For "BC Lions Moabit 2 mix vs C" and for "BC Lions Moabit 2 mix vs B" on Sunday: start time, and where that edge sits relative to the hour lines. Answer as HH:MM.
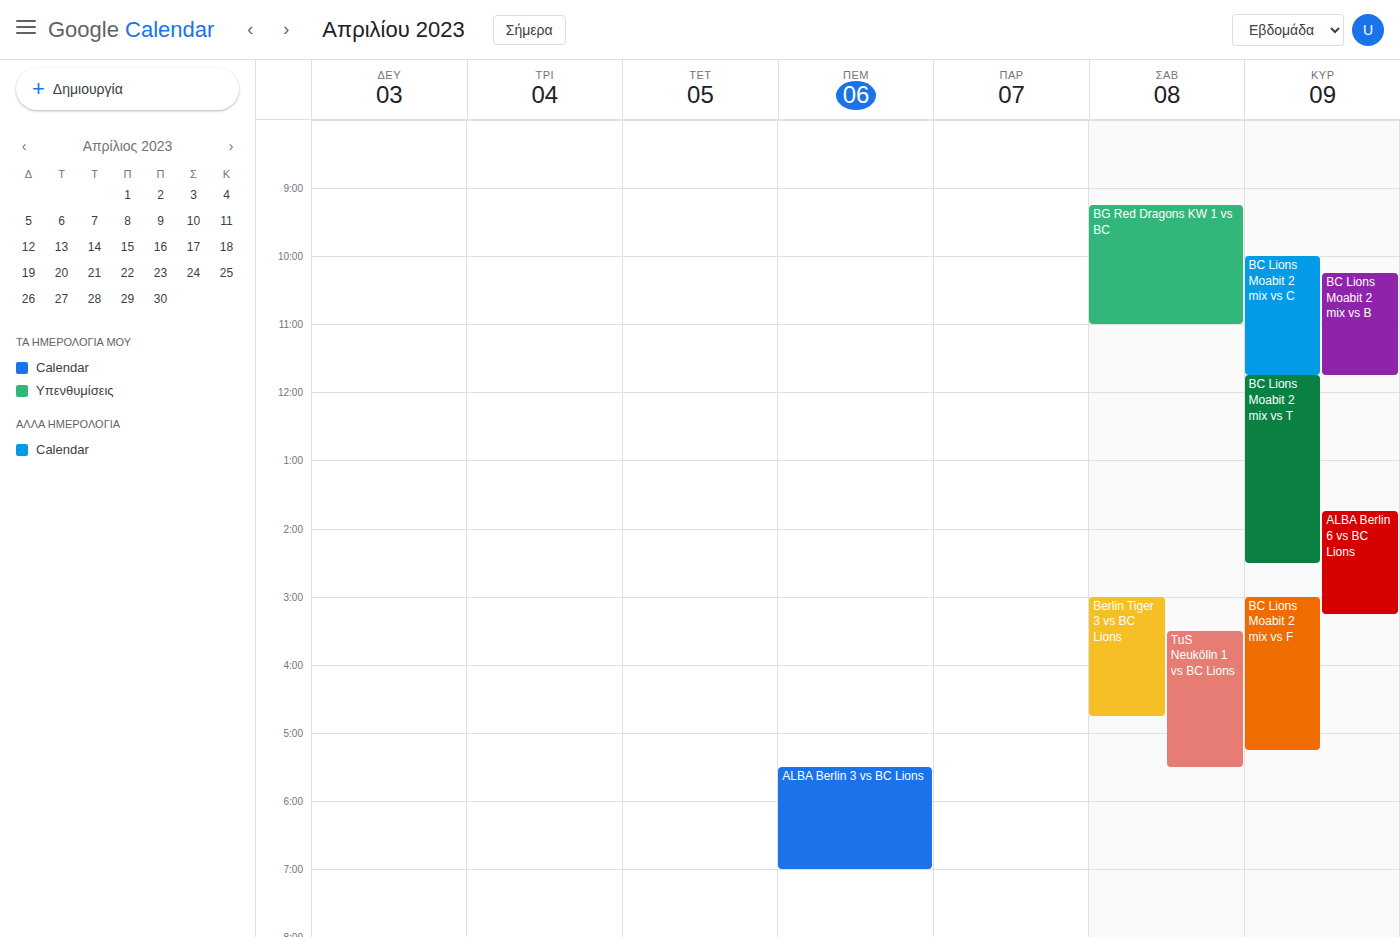
"BC Lions Moabit 2 mix vs C": 10:00, exactly on the 10:00 line. "BC Lions Moabit 2 mix vs B": 10:15, neither: a quarter of the way from the 10:00 line to the 11:00 line.